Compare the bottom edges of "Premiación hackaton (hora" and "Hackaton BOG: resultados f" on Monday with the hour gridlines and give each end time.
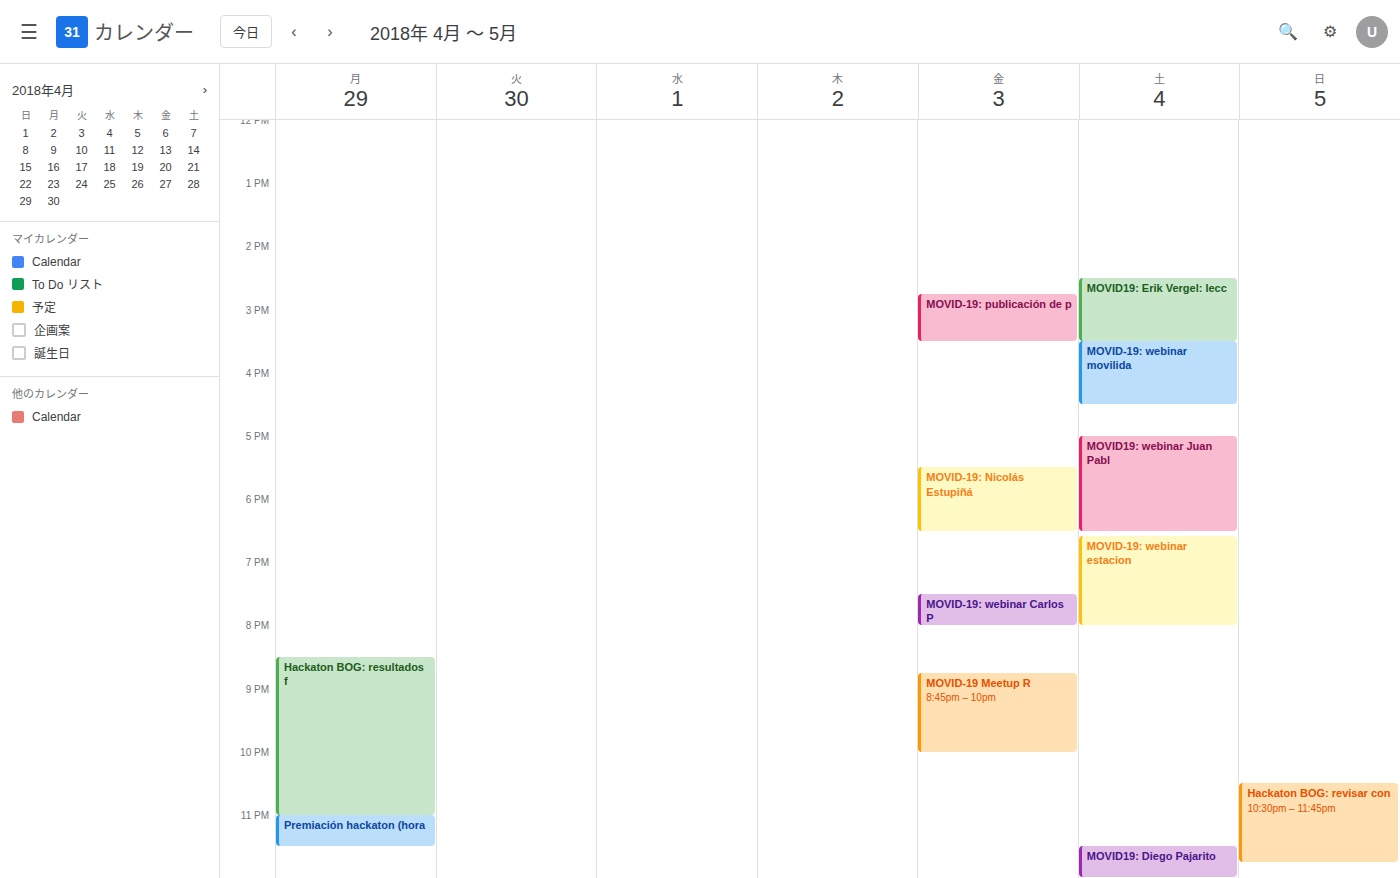
"Premiación hackaton (hora": 11:30 PM, halfway between the 11 PM and 12 AM lines. "Hackaton BOG: resultados f": 11:00 PM, exactly on the 11 PM line.